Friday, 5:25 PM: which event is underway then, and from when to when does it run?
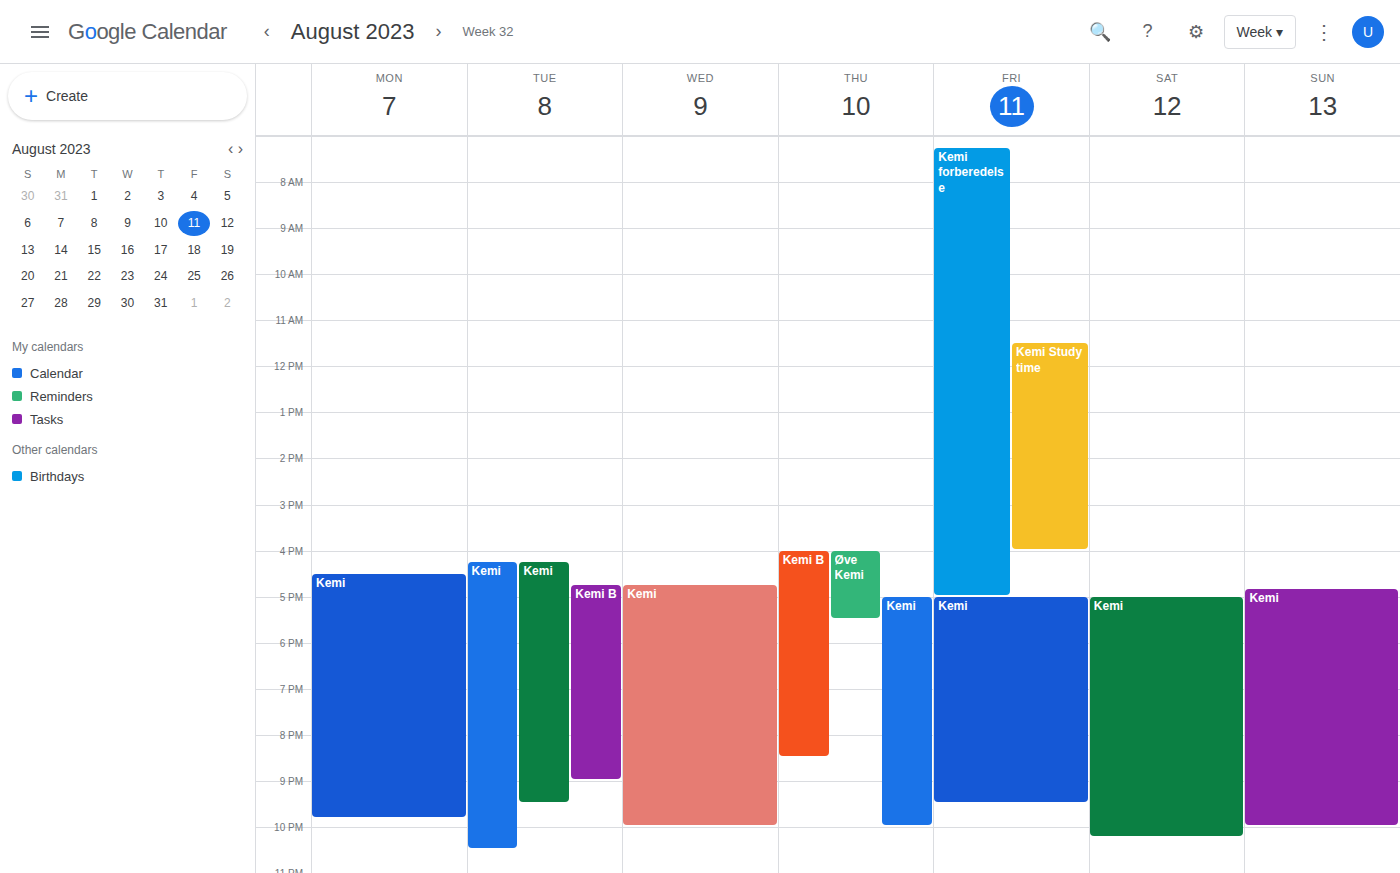
"Kemi", 5:00 PM to 9:30 PM